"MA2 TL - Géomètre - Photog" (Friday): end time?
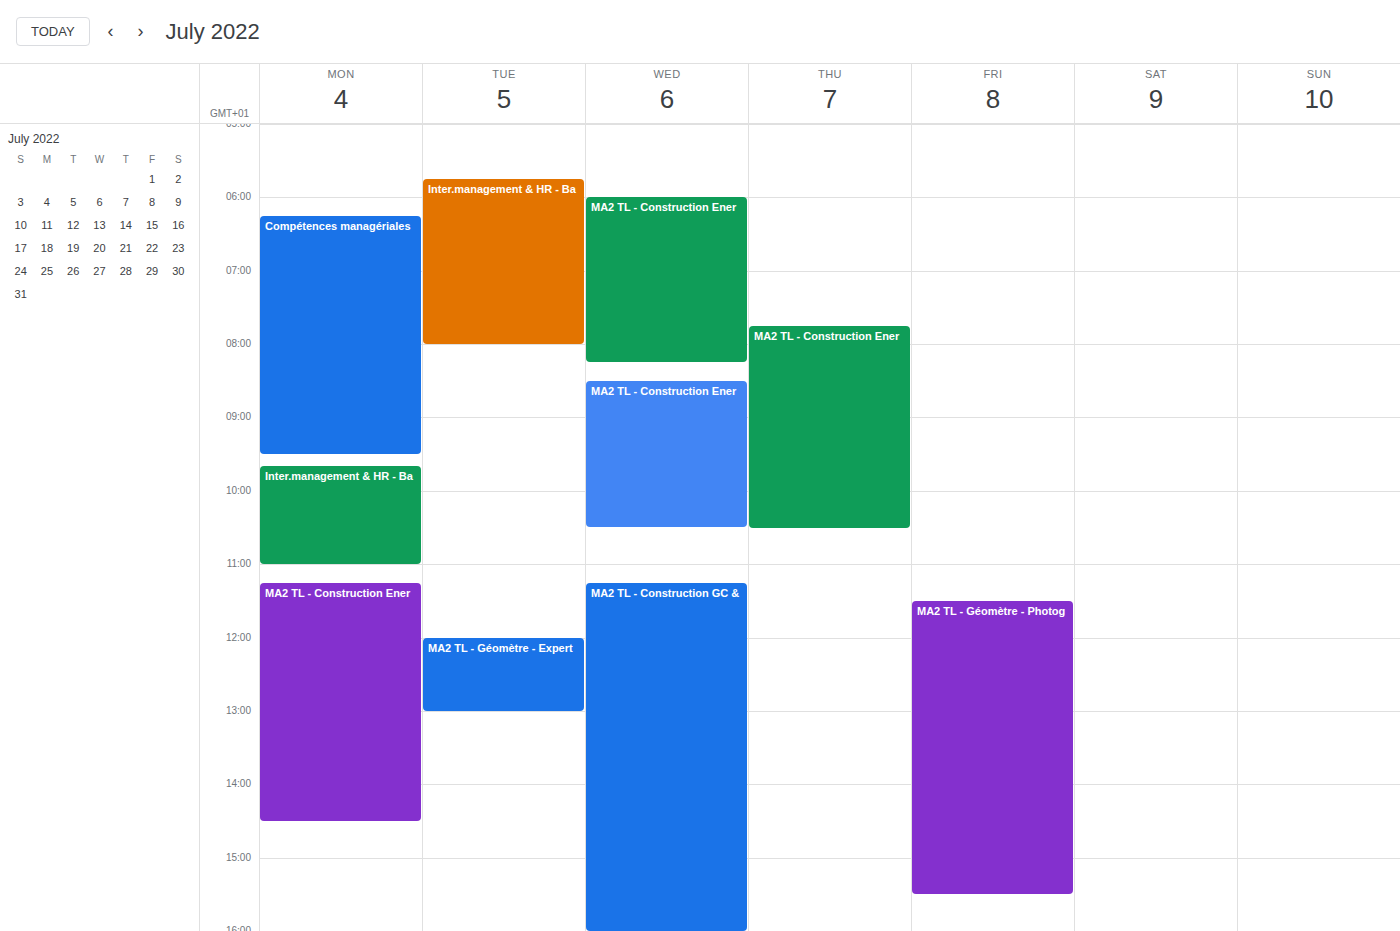
3:30 PM